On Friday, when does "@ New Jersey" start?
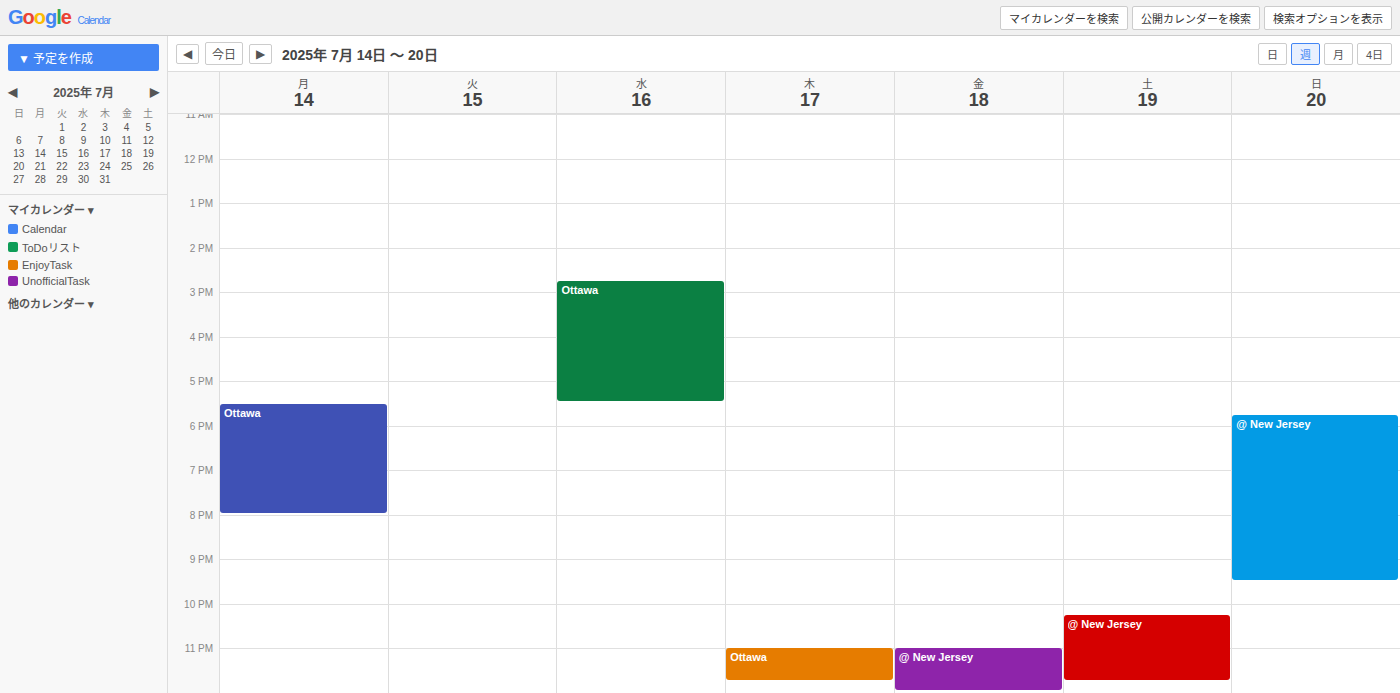
23:00